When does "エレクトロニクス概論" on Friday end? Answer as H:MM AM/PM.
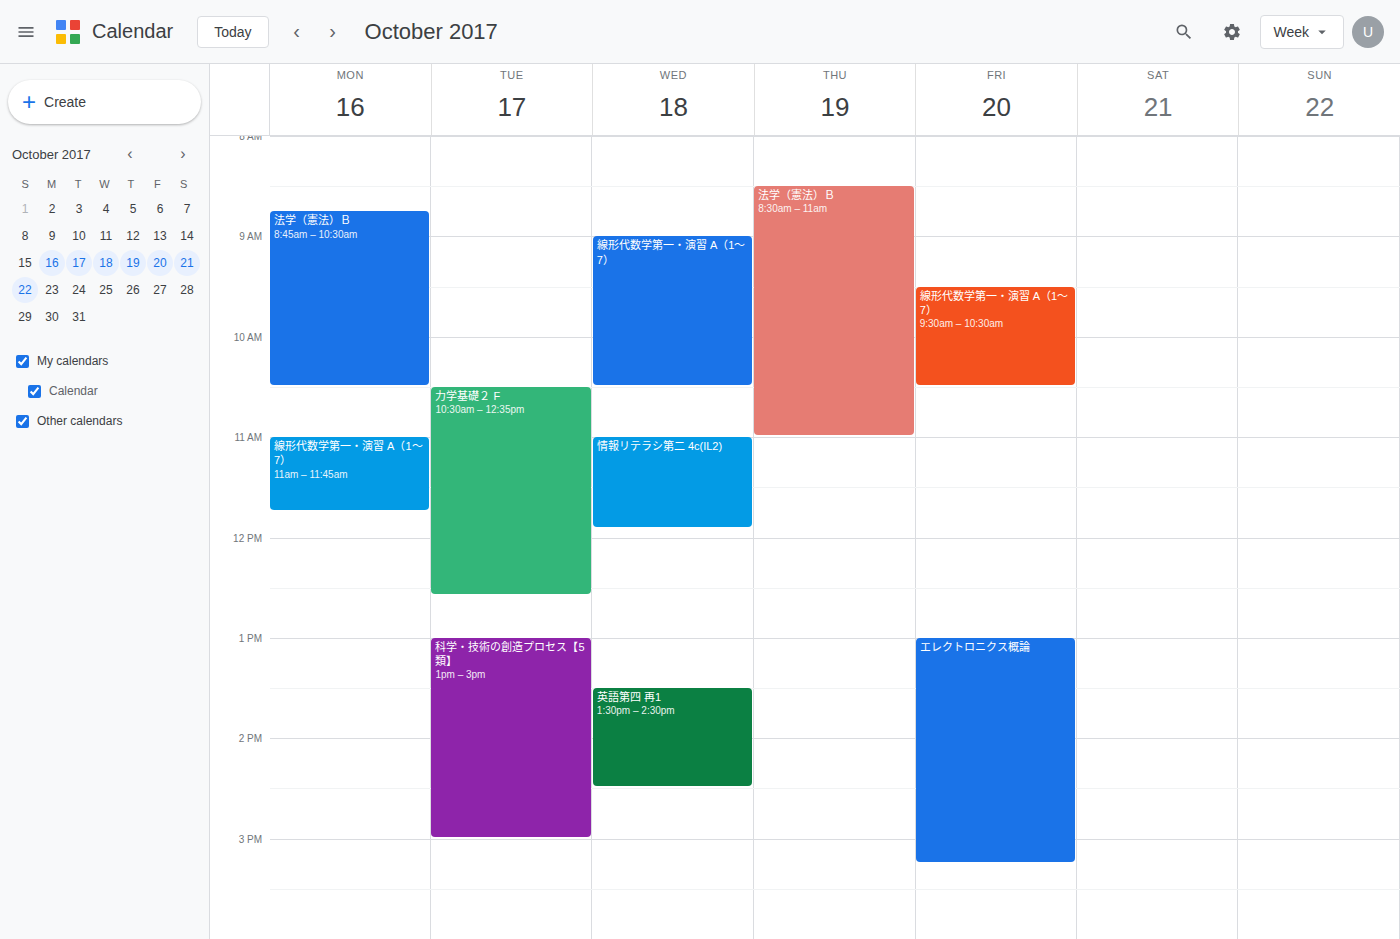
3:15 PM